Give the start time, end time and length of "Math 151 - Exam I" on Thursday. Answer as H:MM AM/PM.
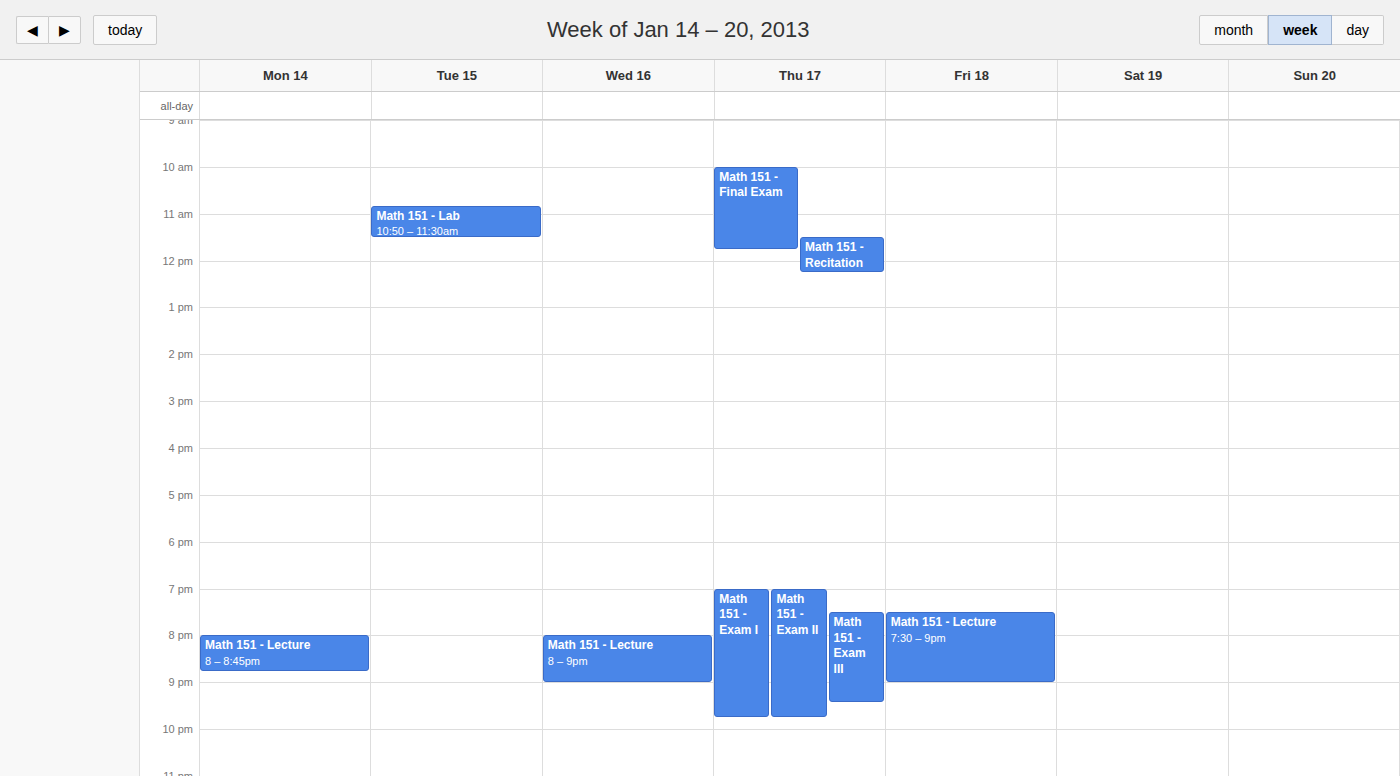
7:00 PM to 9:45 PM, 2 hours 45 minutes